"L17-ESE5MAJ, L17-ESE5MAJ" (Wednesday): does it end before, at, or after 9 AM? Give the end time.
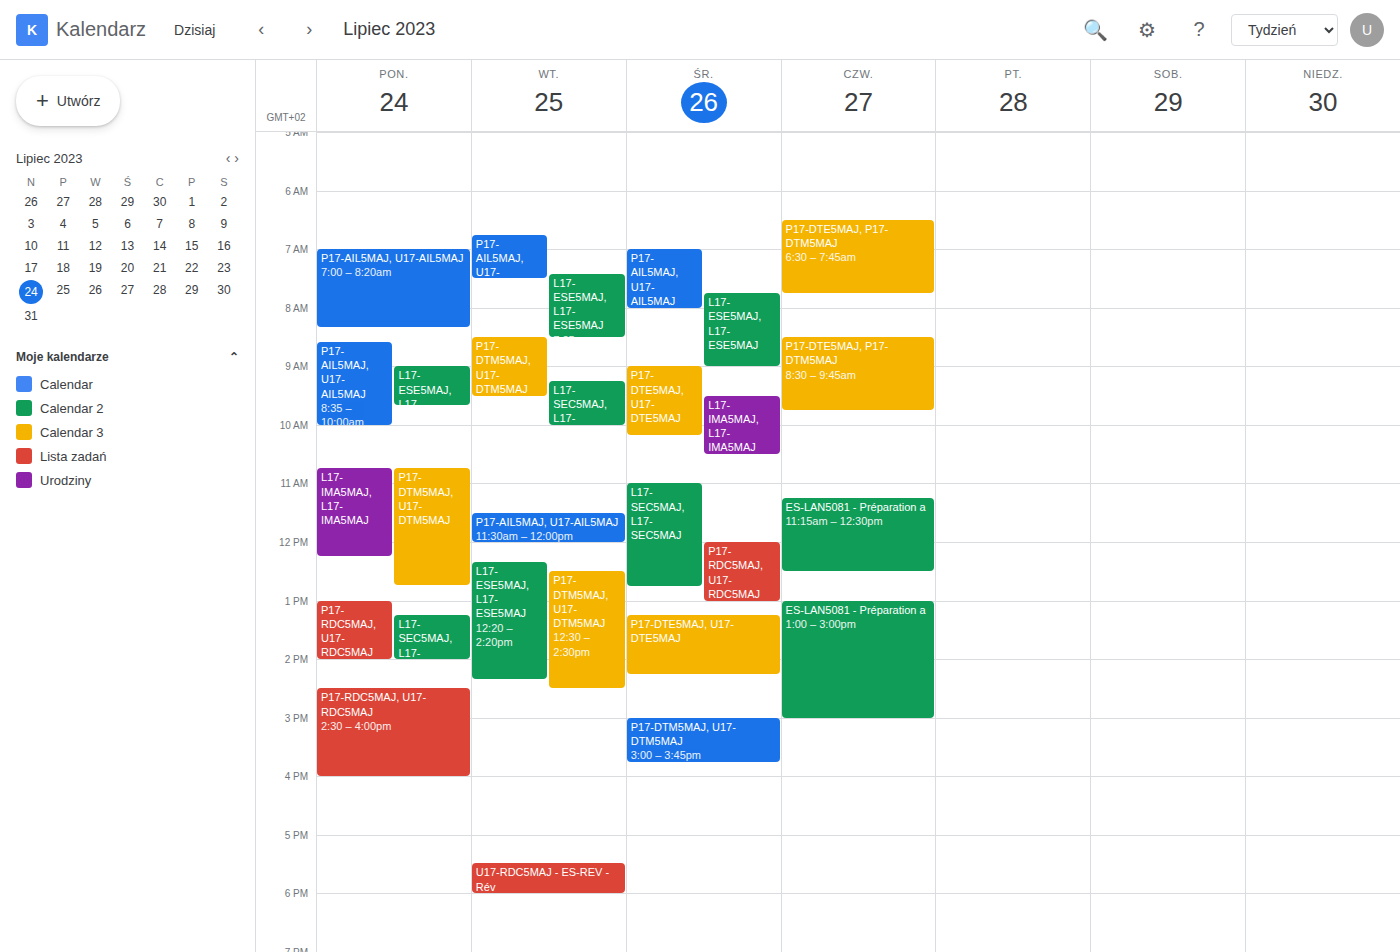
9:00 AM -- exactly at 9 AM, on the 9 AM line.